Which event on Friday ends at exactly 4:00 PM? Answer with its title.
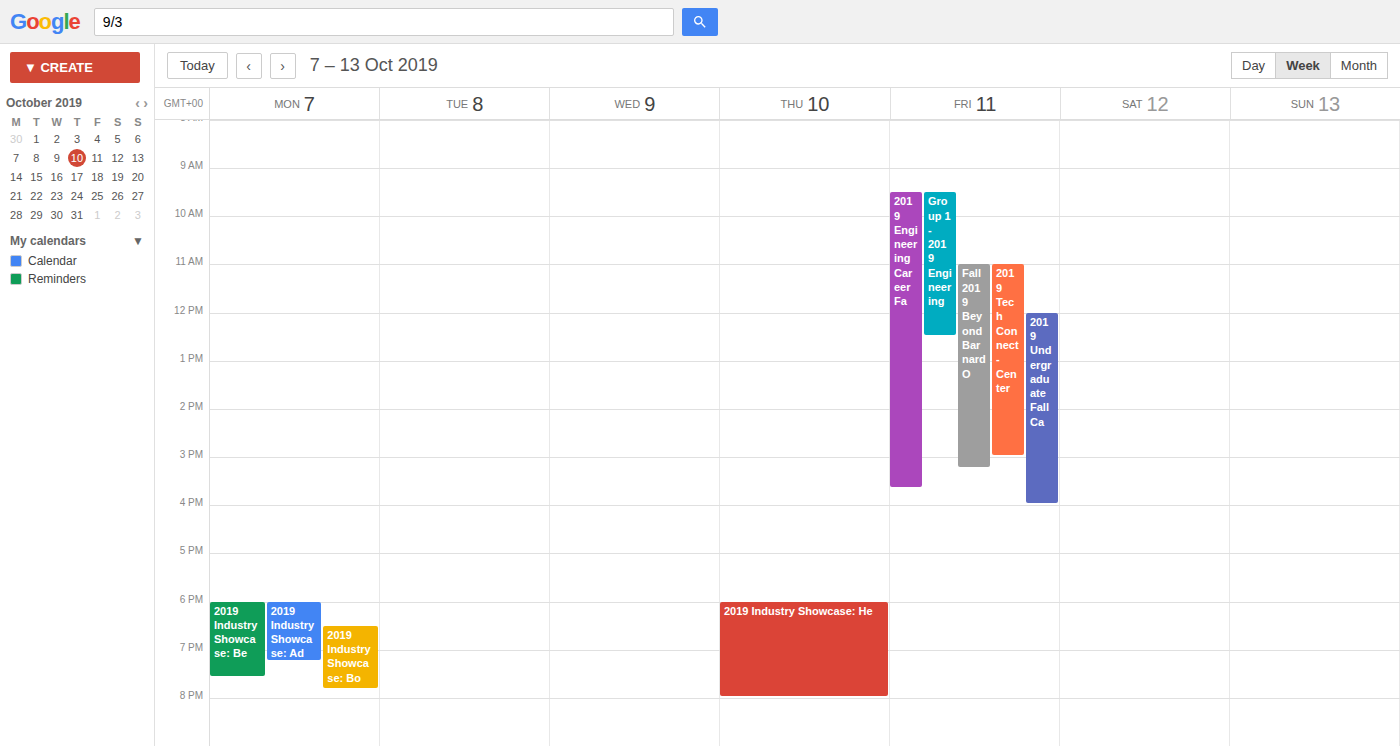
"2019 Undergraduate Fall Ca"